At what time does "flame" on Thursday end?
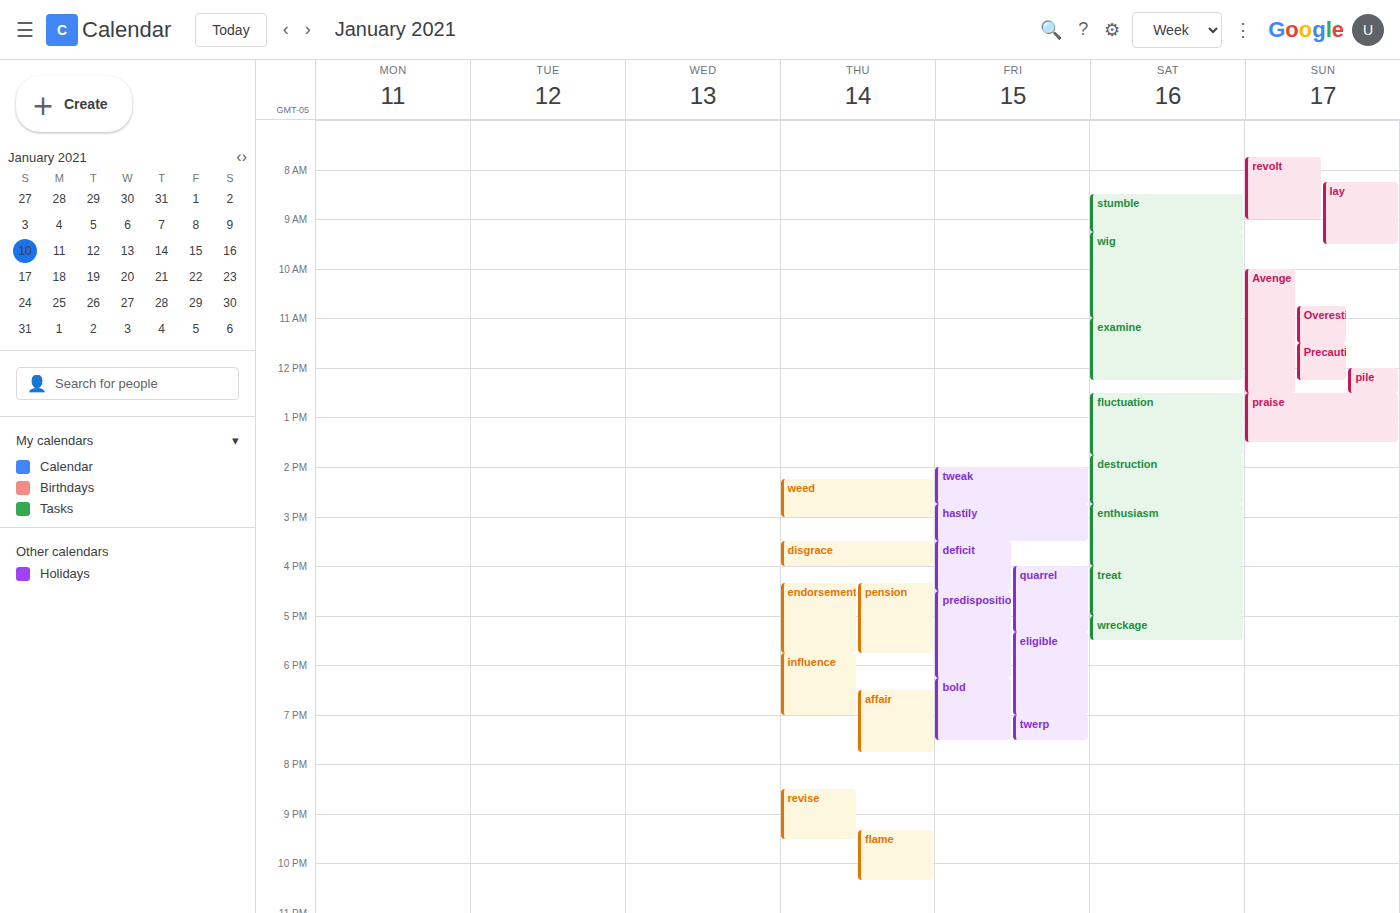
22:20